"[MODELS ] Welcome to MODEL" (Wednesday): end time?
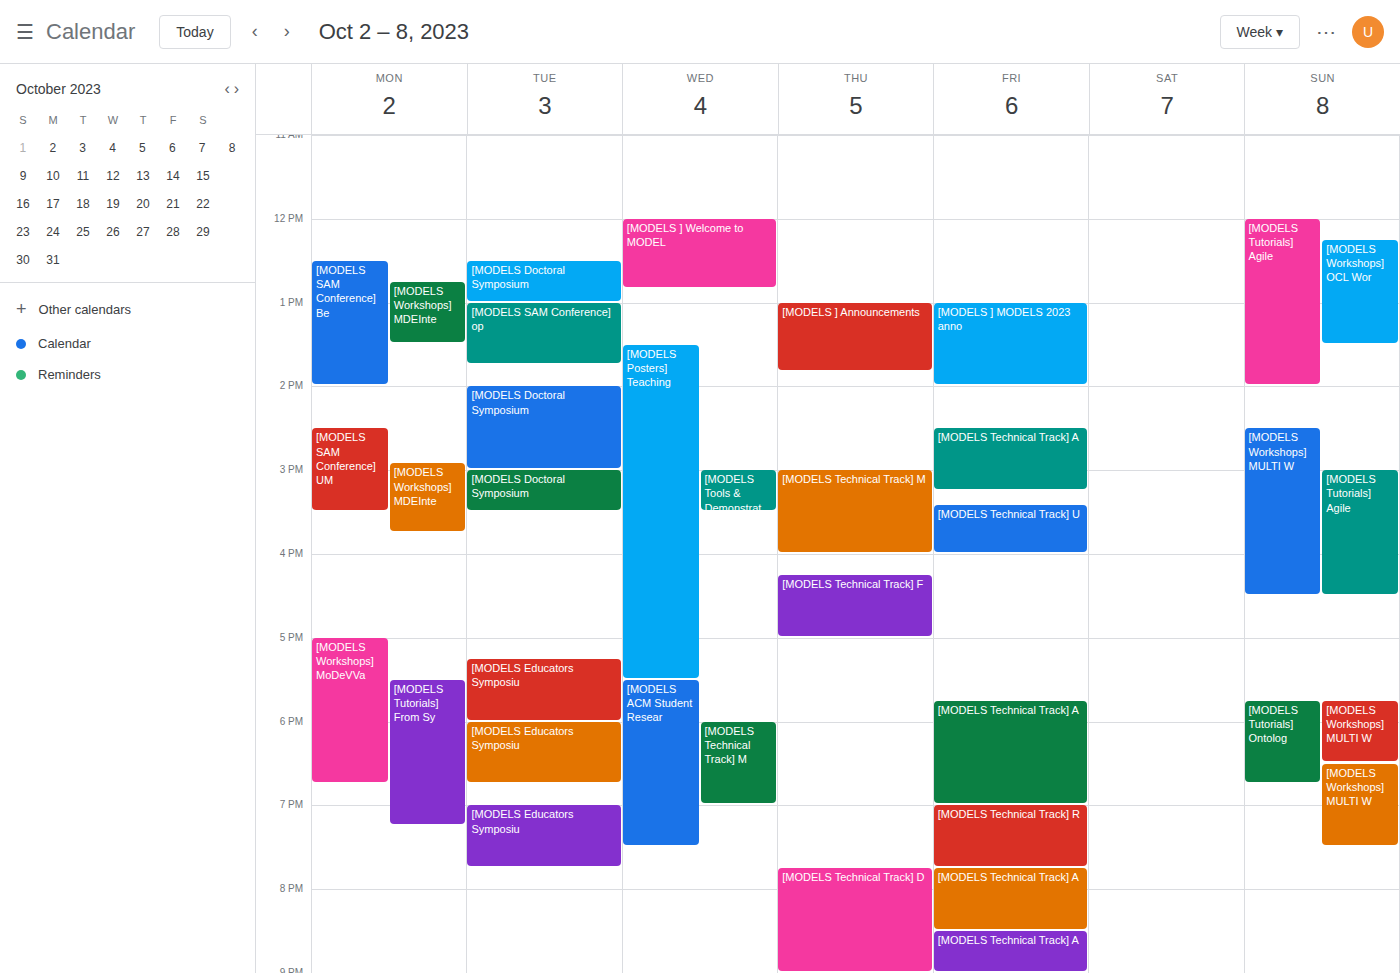
12:50 PM